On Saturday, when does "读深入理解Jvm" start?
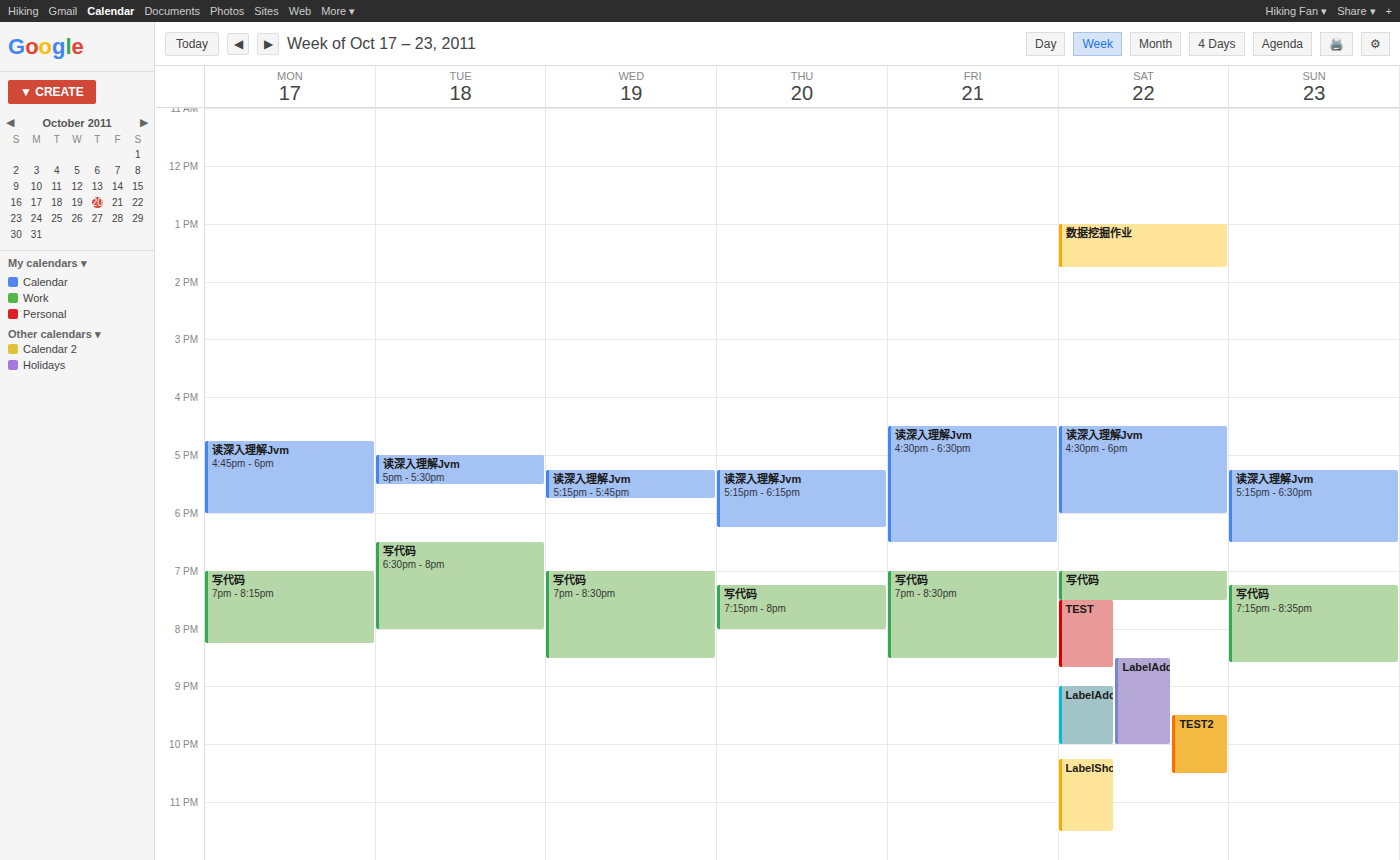
16:30